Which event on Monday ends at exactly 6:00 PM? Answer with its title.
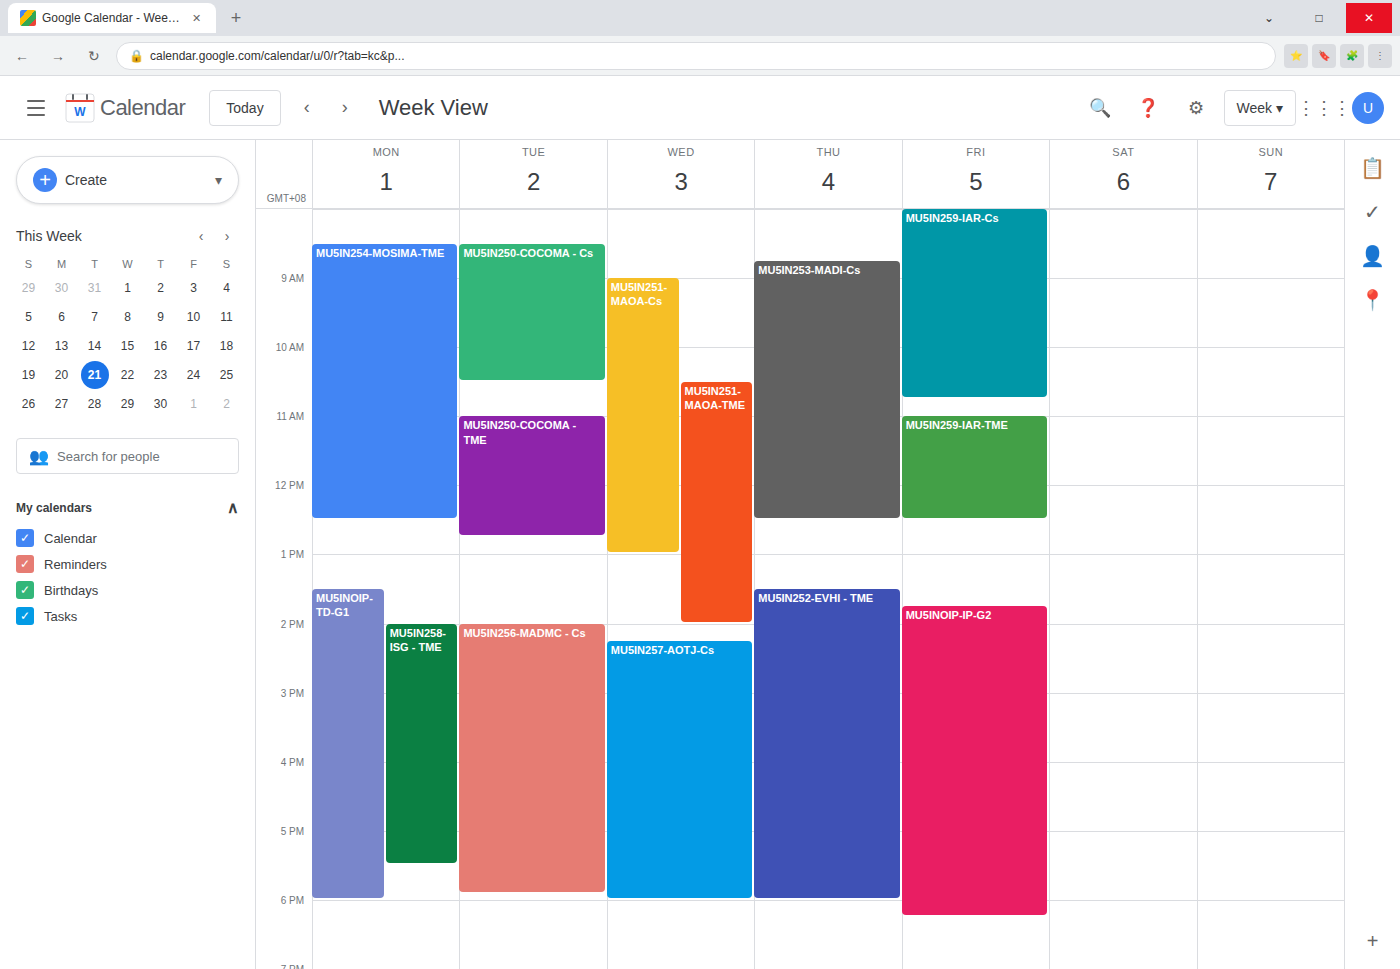
"MU5INOIP-TD-G1"